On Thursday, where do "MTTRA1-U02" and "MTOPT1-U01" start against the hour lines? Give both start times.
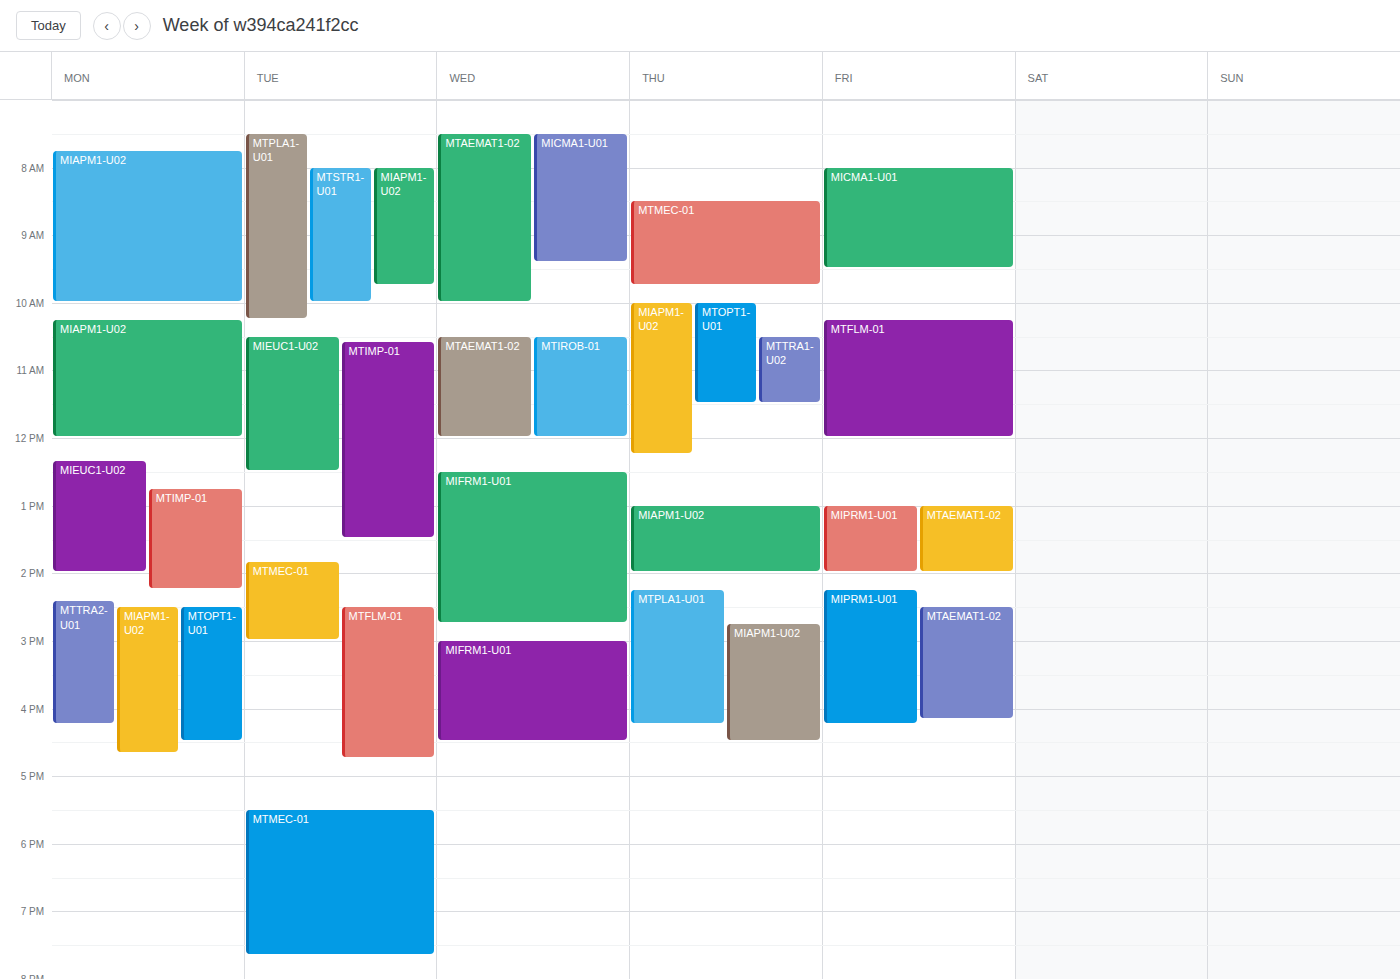
"MTTRA1-U02": 10:30 AM, halfway between the 10 AM and 11 AM lines. "MTOPT1-U01": 10:00 AM, exactly on the 10 AM line.